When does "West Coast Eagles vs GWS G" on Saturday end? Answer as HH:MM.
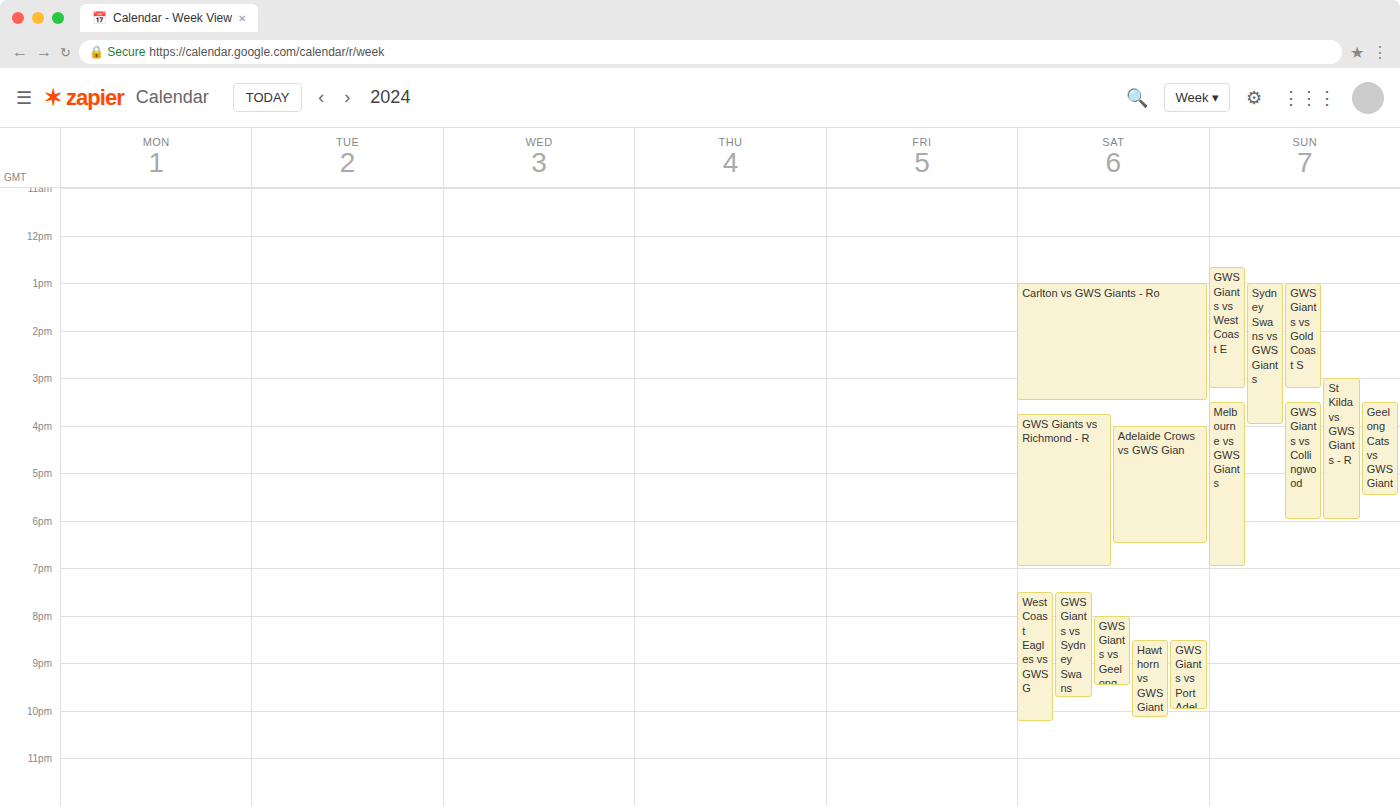
22:15